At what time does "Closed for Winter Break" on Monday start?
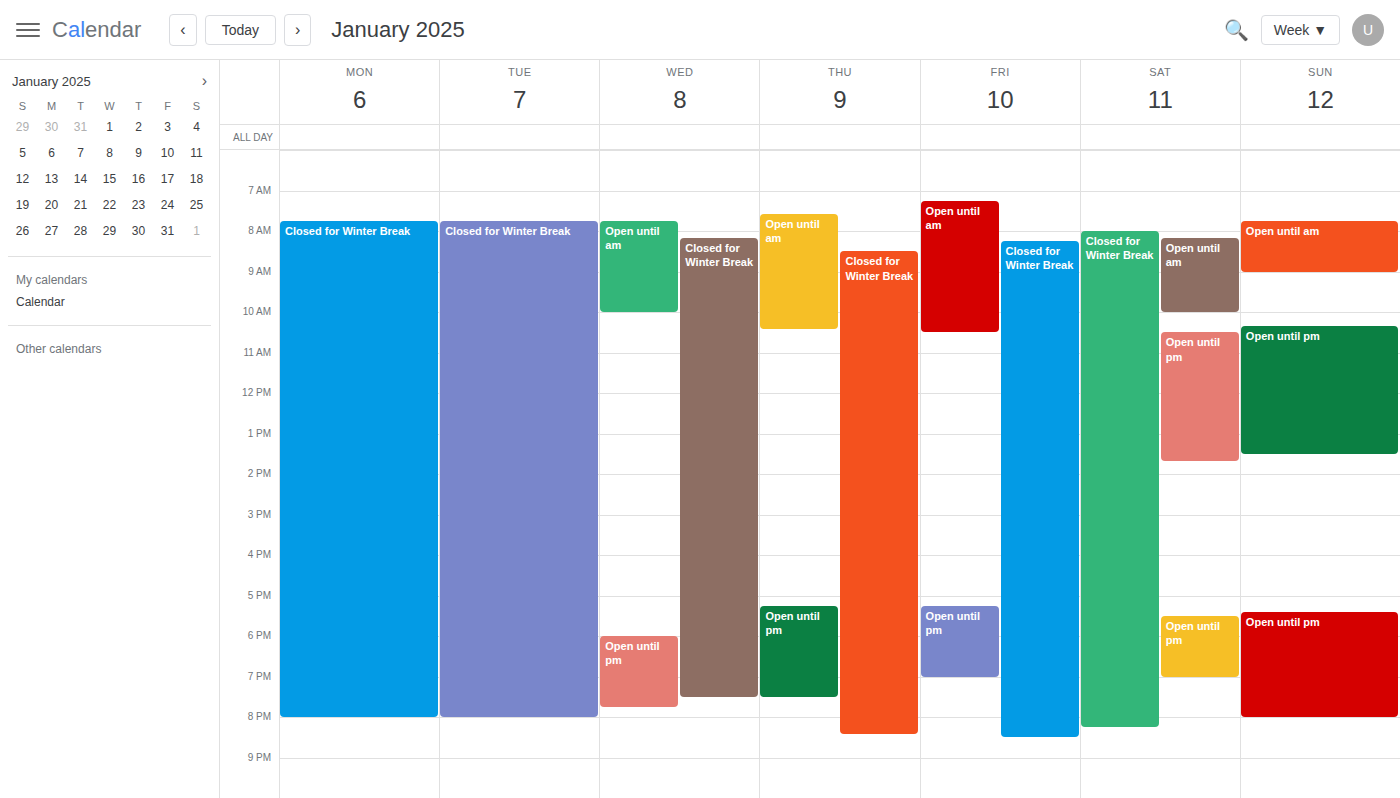
7:45 AM